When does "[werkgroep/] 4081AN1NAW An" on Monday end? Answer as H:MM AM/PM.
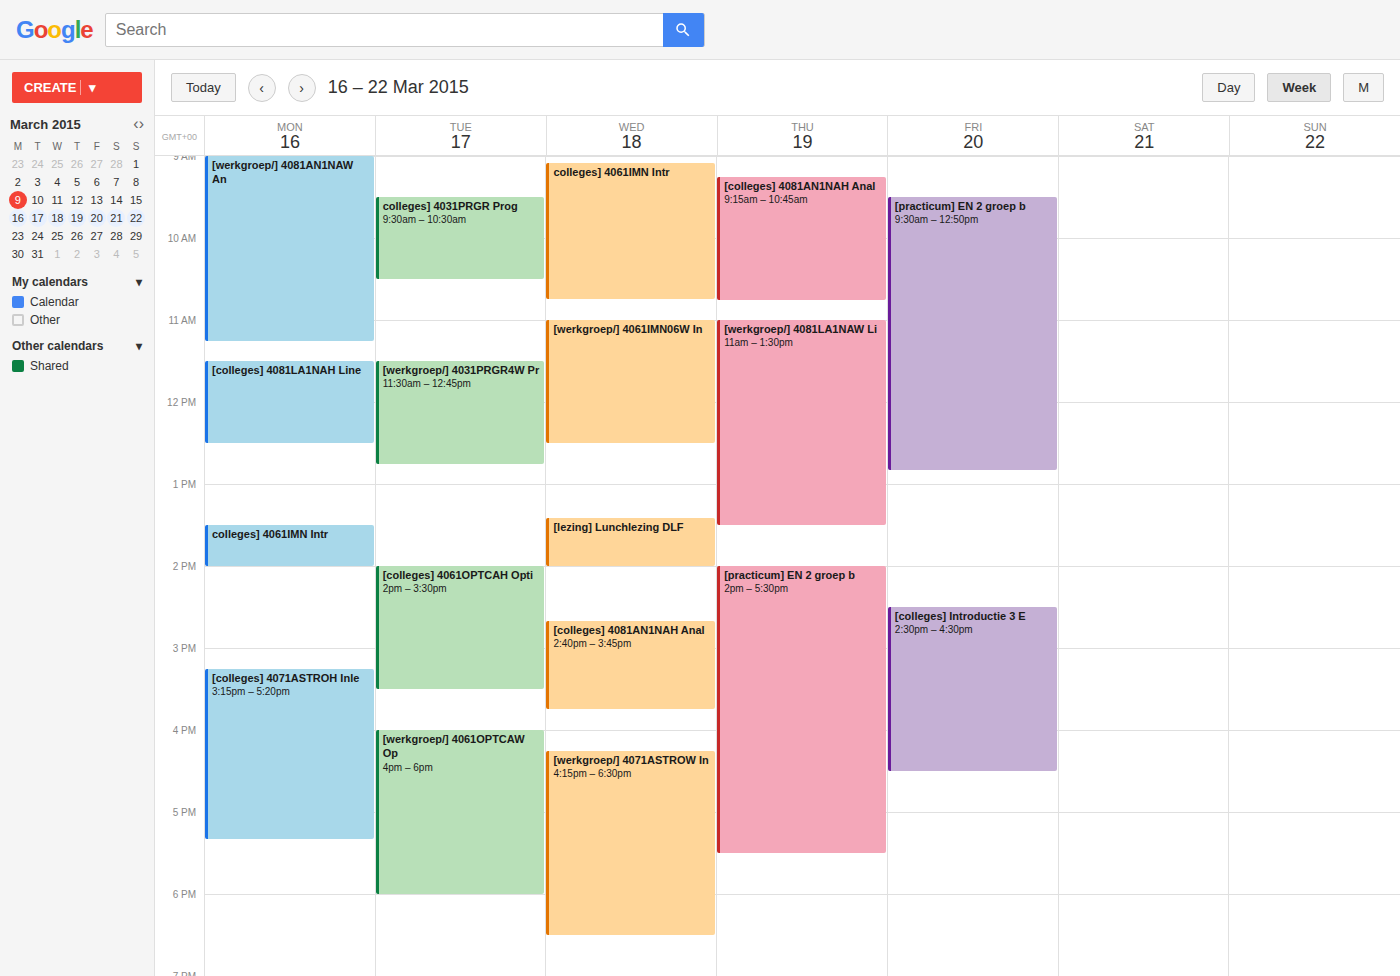
11:15 AM